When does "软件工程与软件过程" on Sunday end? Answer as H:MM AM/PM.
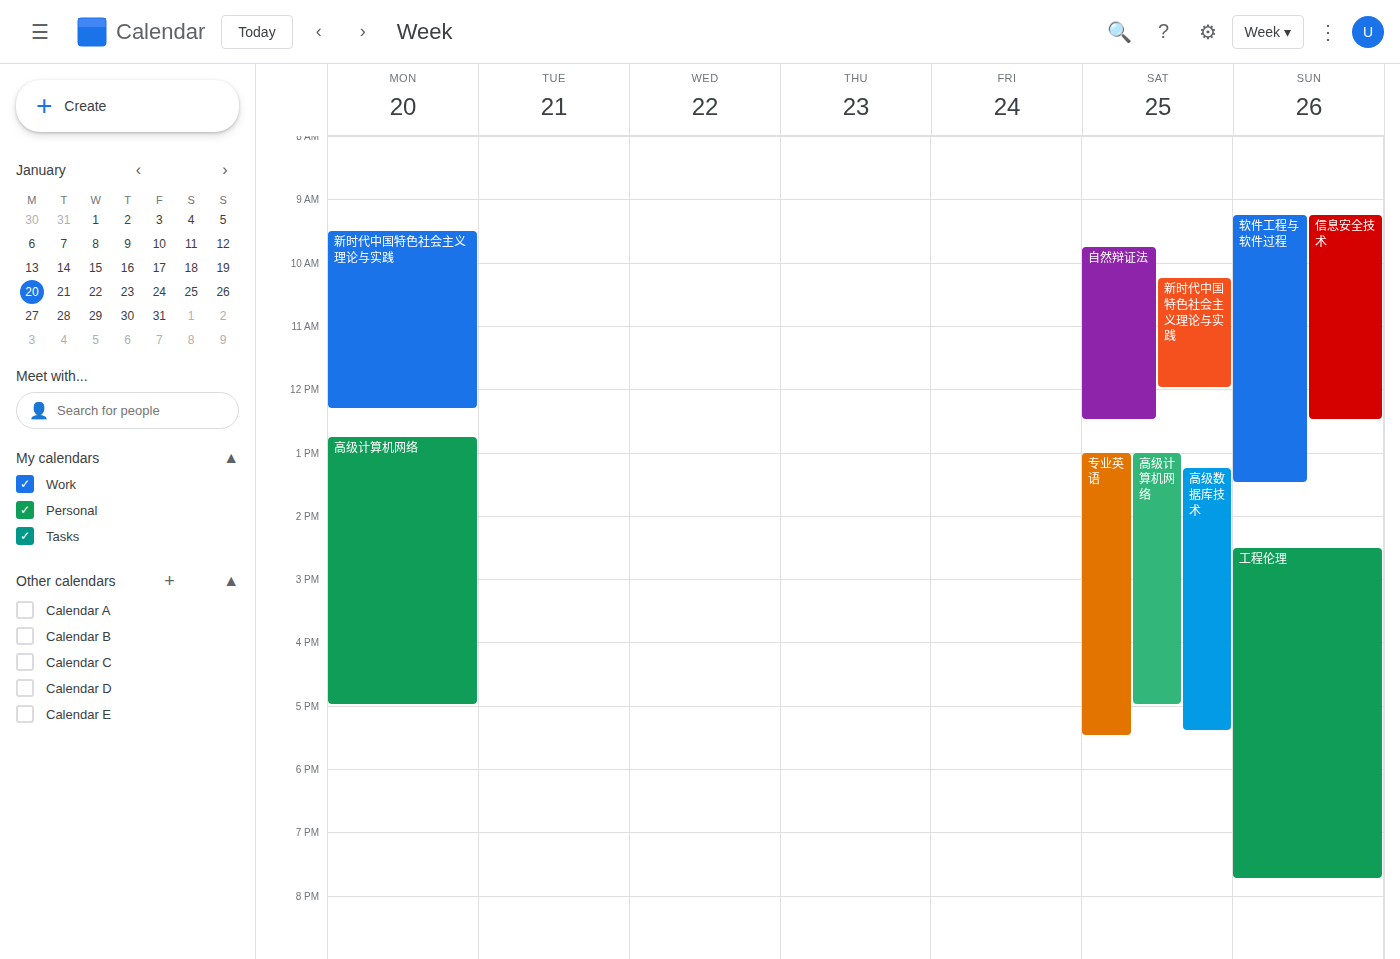
1:30 PM